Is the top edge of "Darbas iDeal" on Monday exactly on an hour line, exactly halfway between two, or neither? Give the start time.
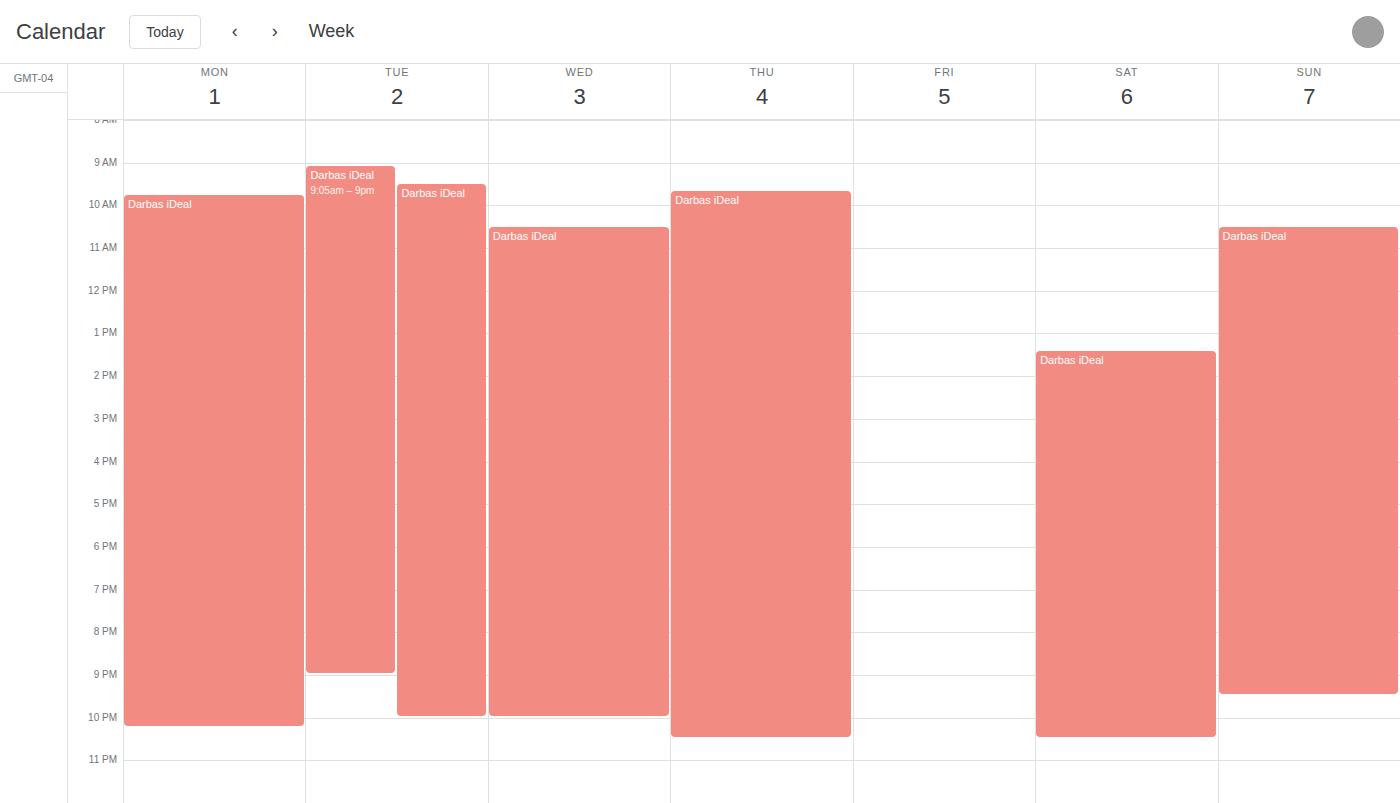
9:45 AM -- neither: three quarters of the way from the 9 AM line to the 10 AM line.